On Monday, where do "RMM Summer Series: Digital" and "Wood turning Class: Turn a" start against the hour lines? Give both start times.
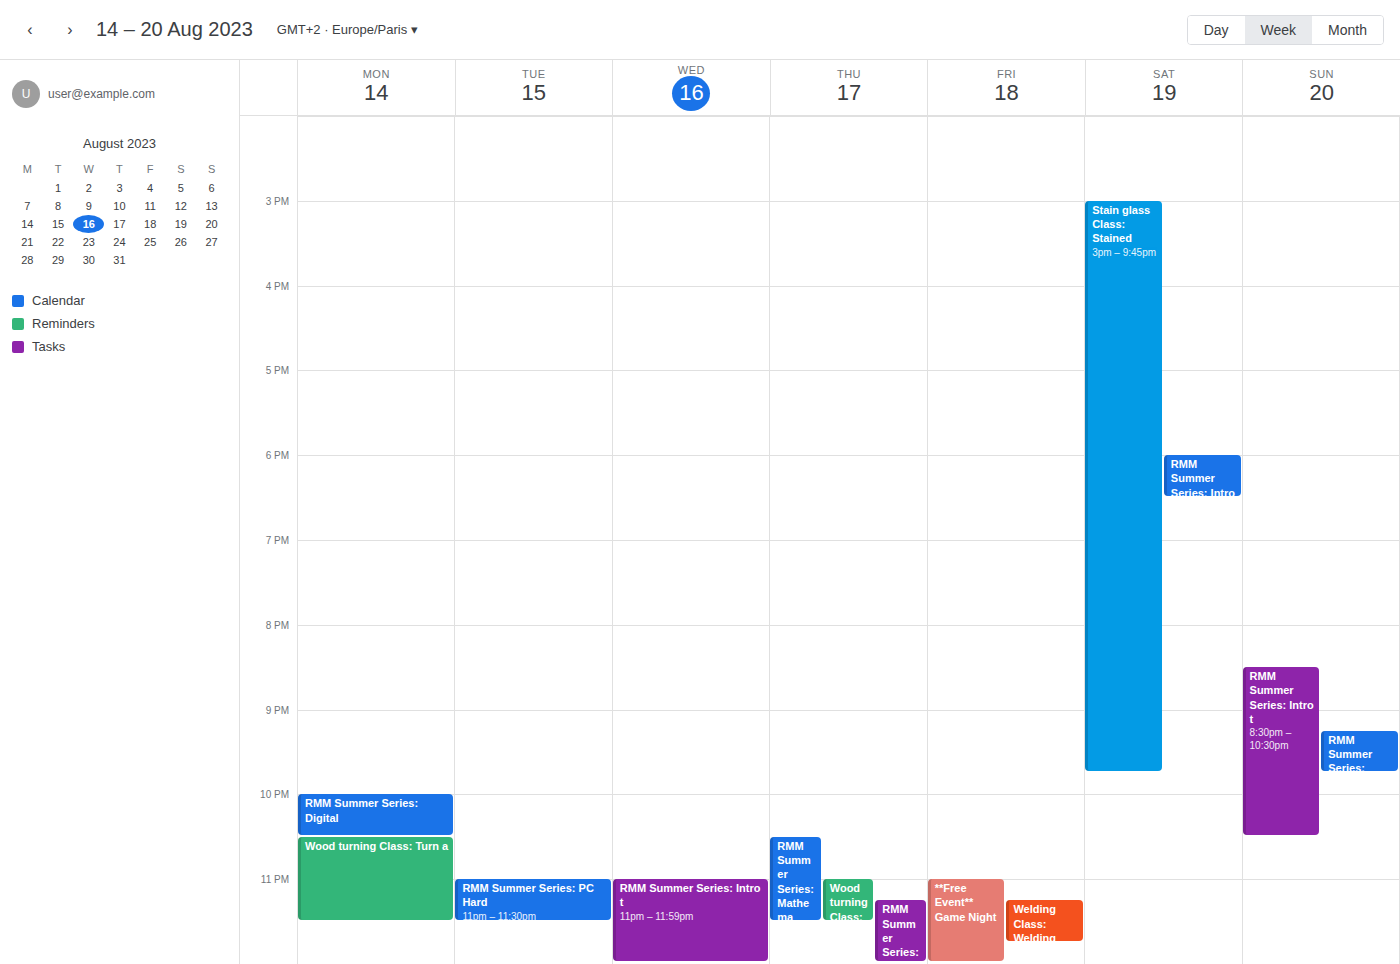
"RMM Summer Series: Digital": 10:00 PM, exactly on the 10 PM line. "Wood turning Class: Turn a": 10:30 PM, halfway between the 10 PM and 11 PM lines.